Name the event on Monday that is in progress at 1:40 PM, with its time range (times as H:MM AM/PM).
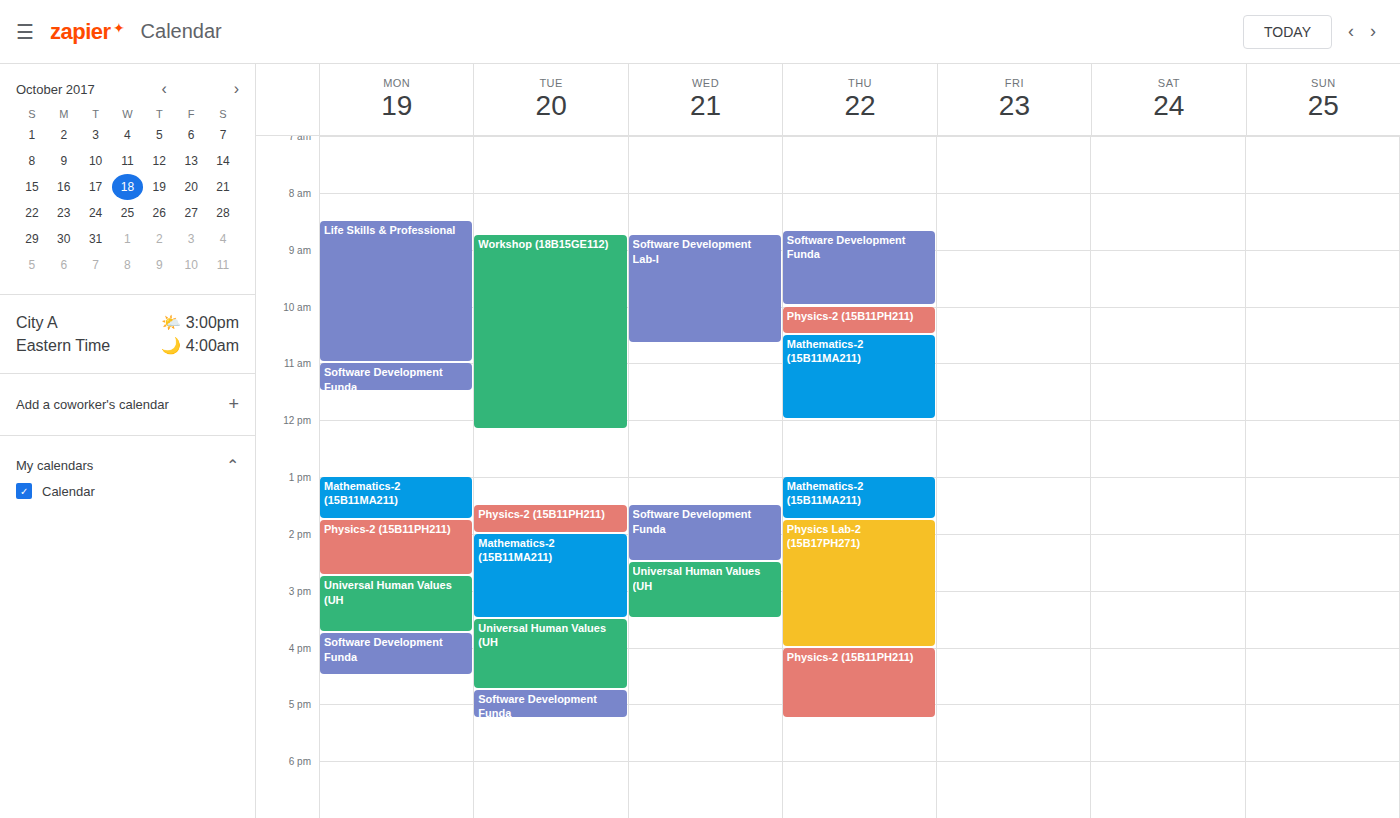
"Mathematics-2 (15B11MA211)", 1:00 PM to 1:45 PM